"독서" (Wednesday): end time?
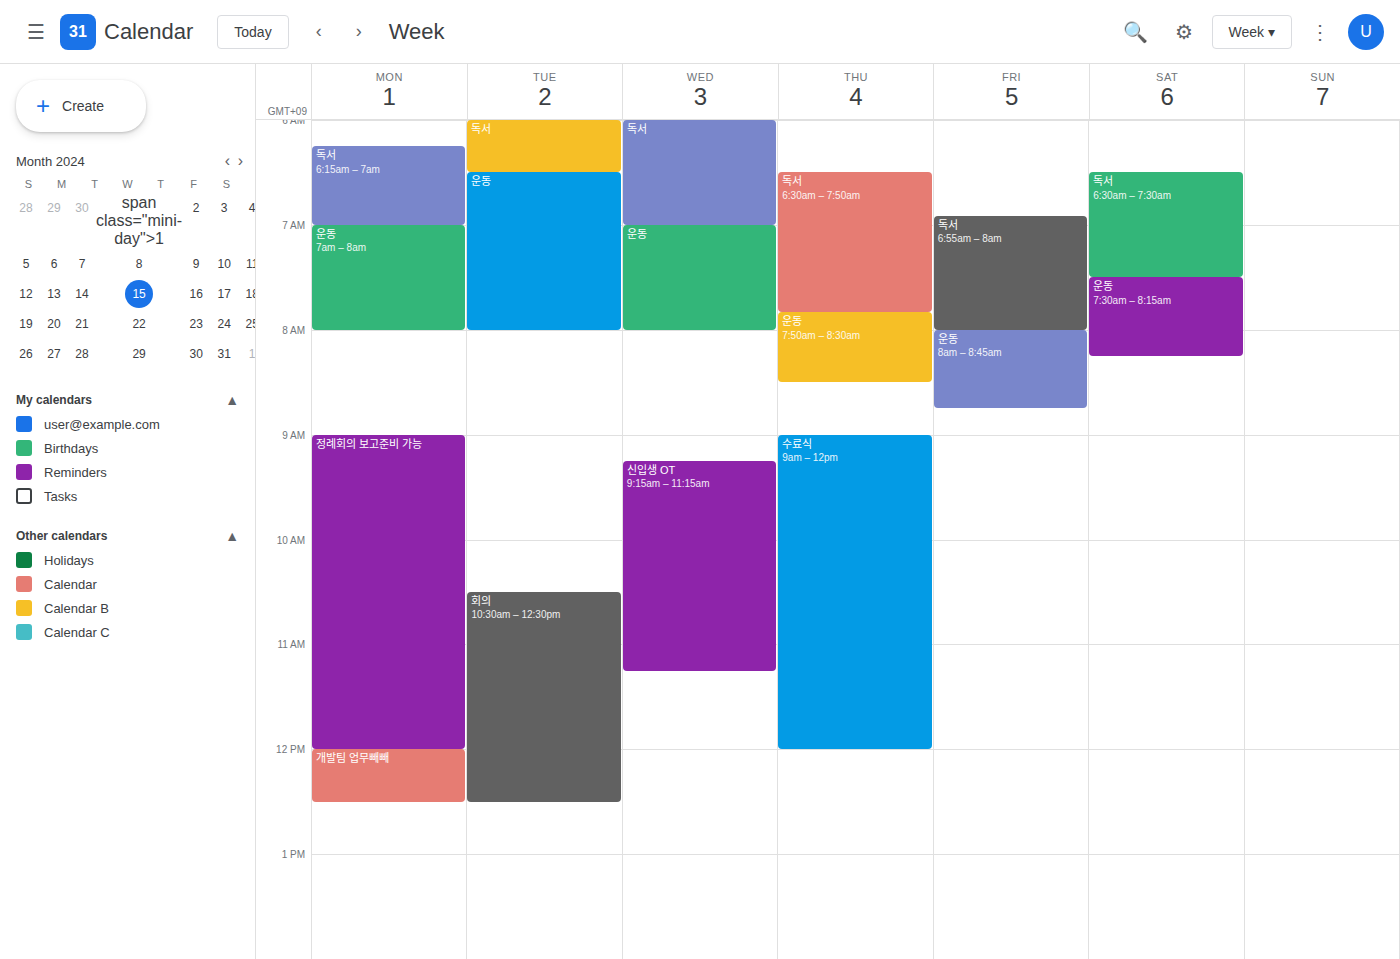
7:00 AM